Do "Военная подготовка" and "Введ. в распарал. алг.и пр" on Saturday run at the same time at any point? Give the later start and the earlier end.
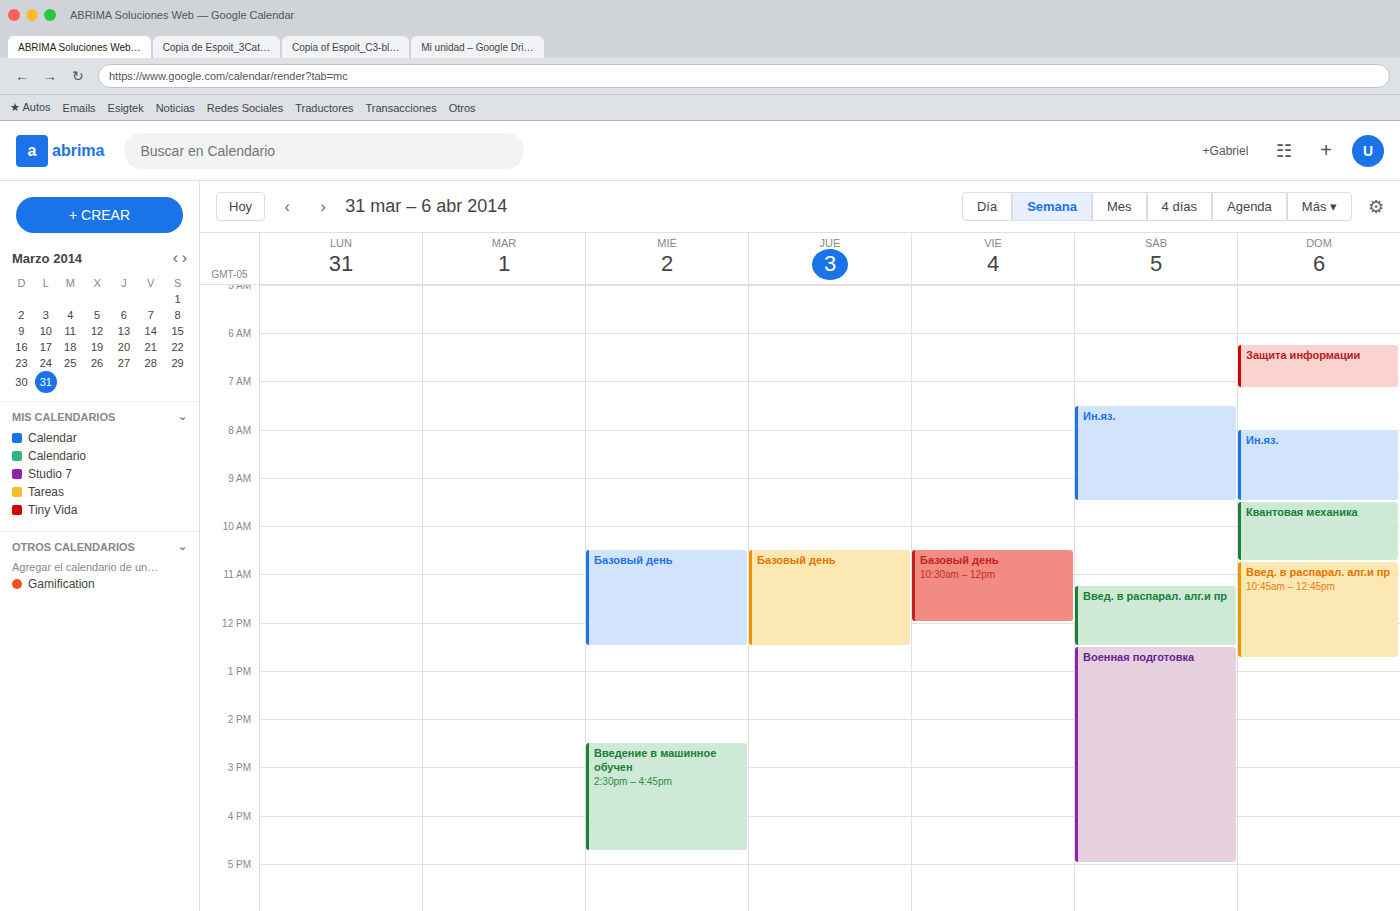
"Введ. в распарал. алг.и пр" ends at 12:30 PM, exactly when "Военная подготовка" starts -- they touch but do not overlap.